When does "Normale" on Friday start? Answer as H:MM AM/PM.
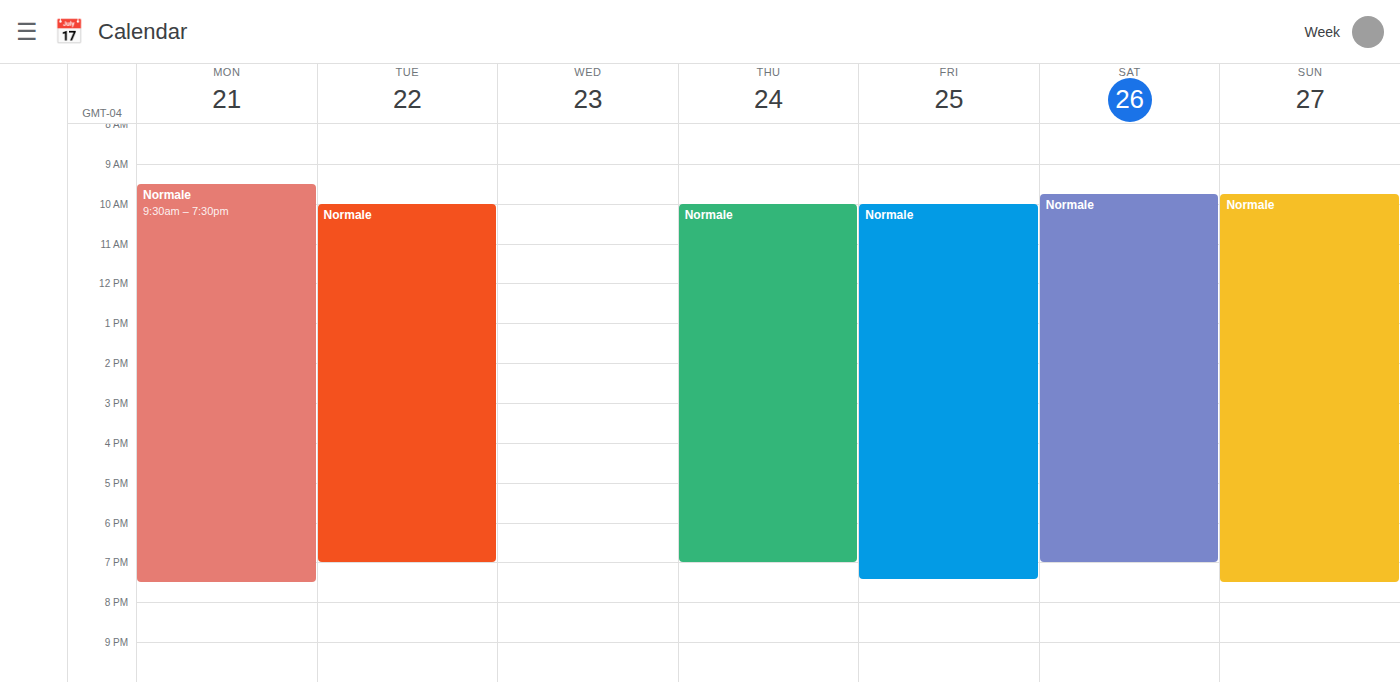
10:00 AM